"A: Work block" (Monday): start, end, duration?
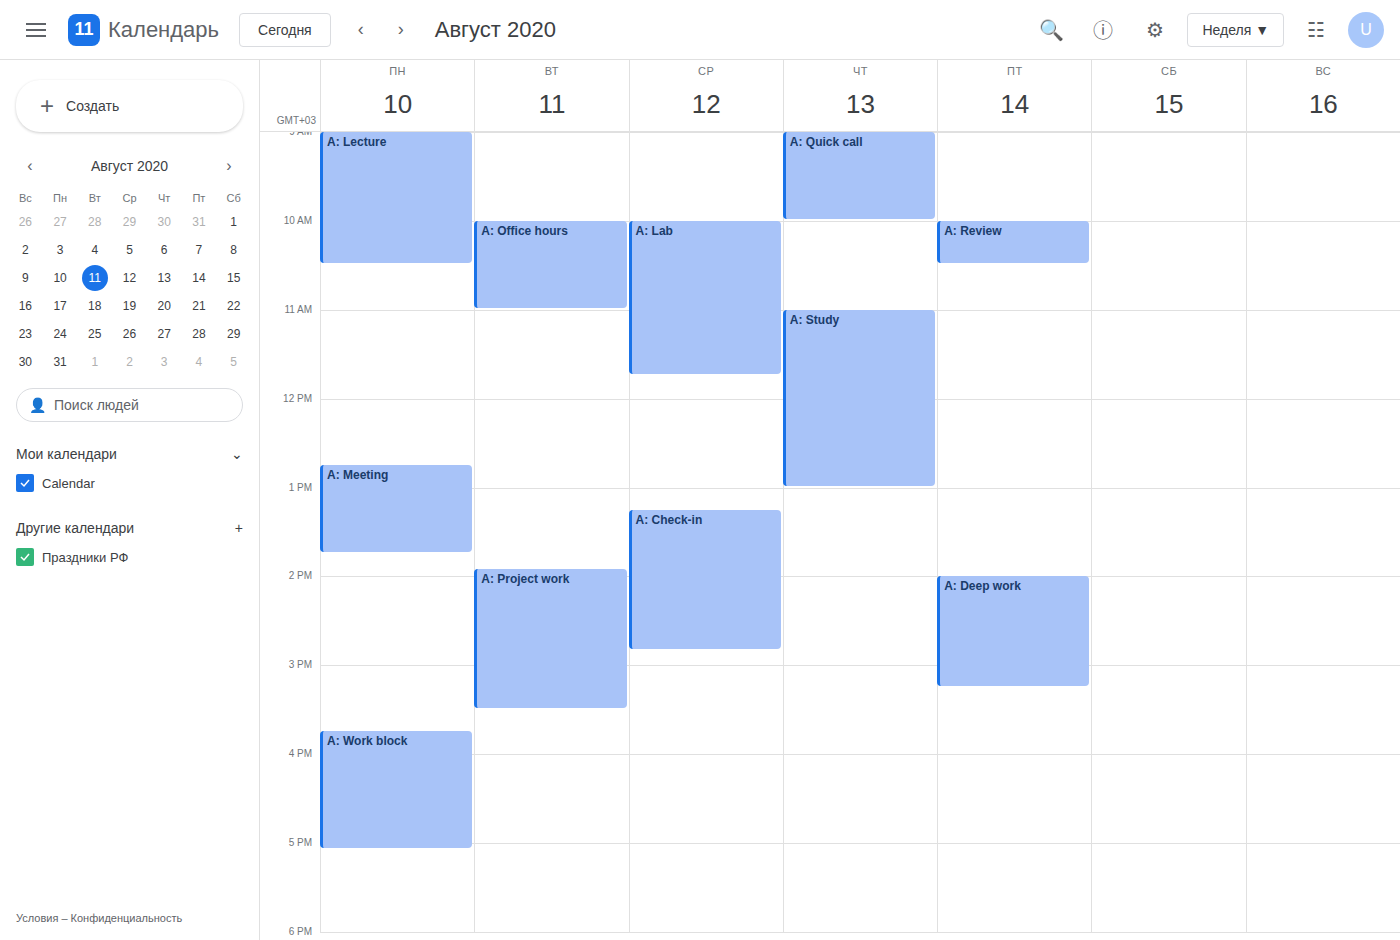
3:45 PM to 5:05 PM, 1 hour 20 minutes